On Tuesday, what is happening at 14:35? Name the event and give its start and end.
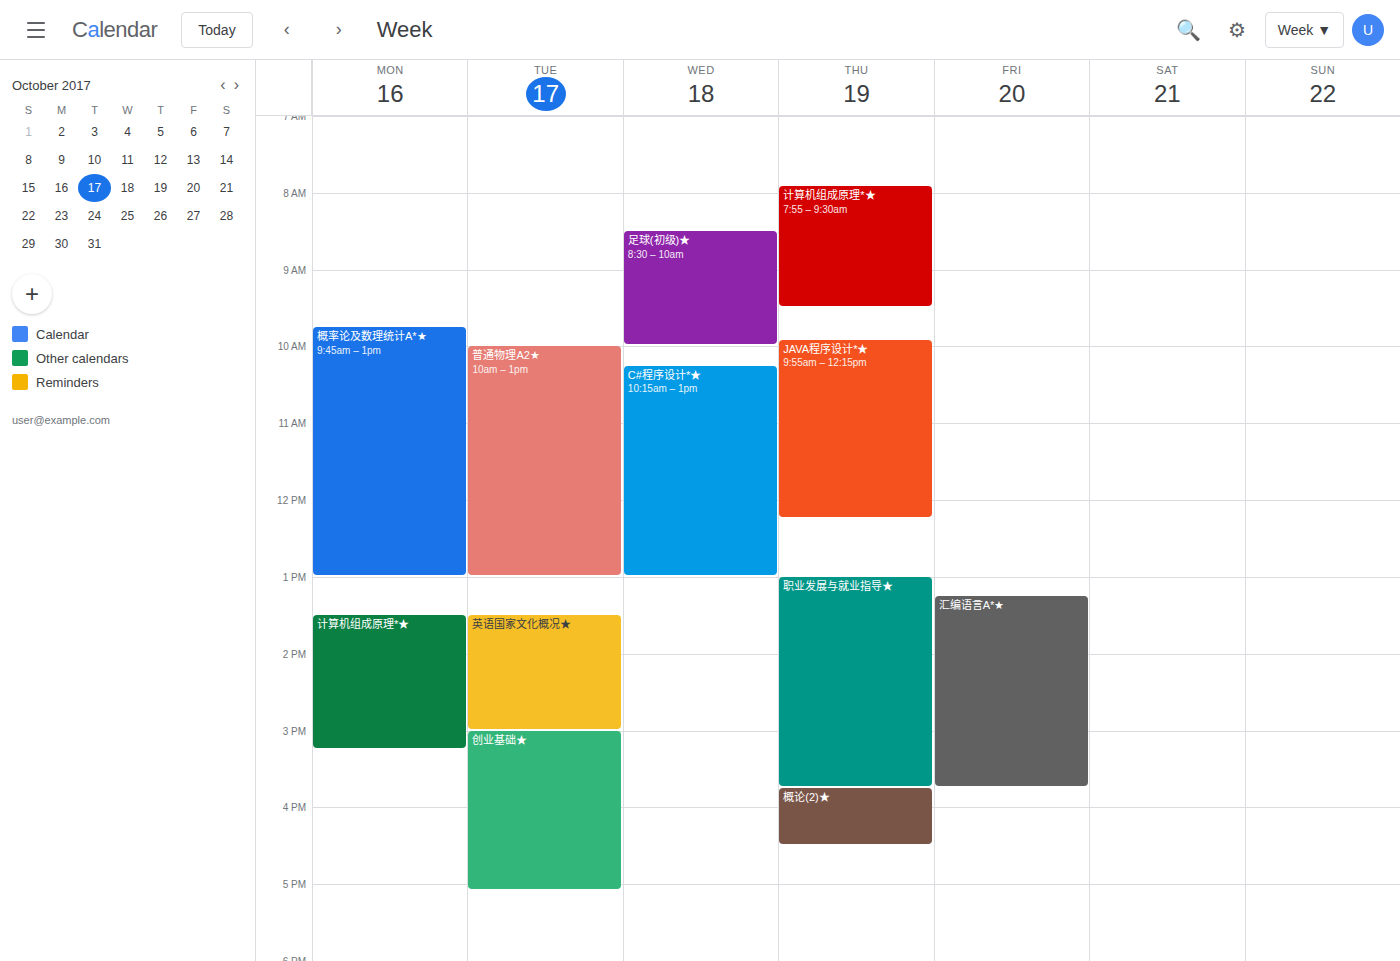
"英语国家文化概况★", 13:30 to 15:00